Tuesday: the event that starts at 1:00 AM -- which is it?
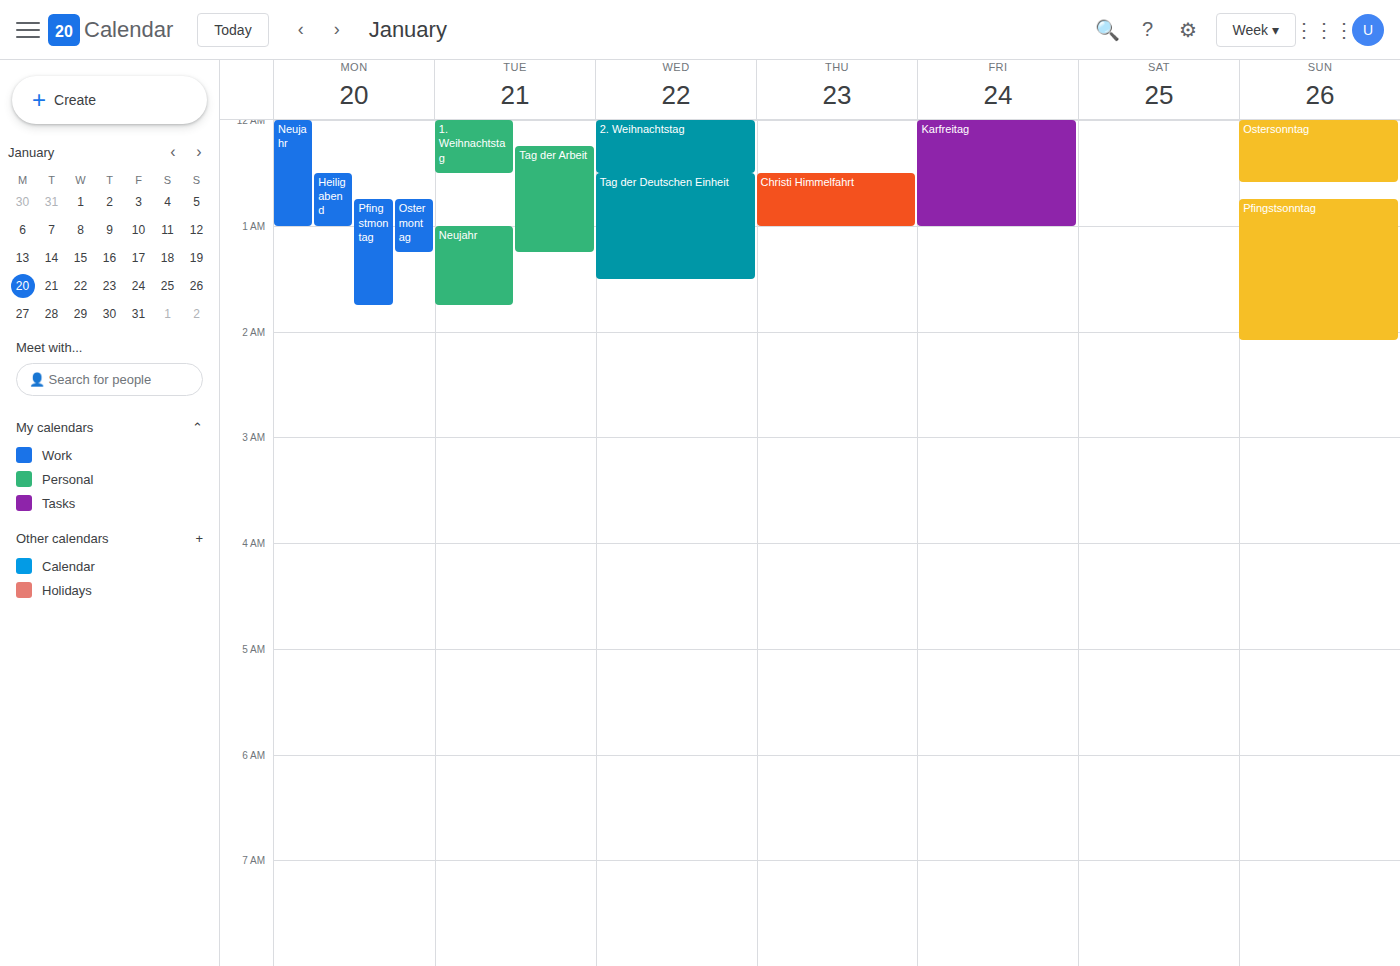
"Neujahr"